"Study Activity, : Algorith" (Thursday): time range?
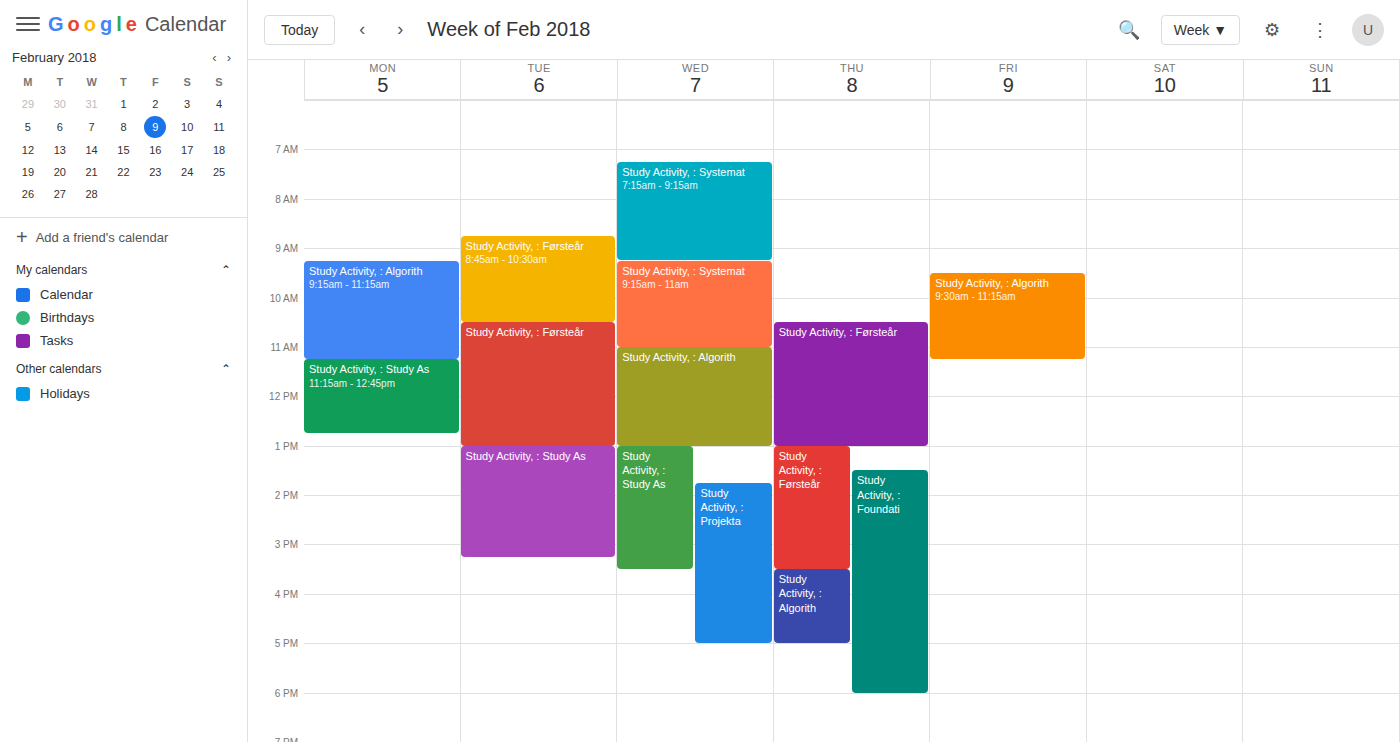
3:30 PM to 5:00 PM